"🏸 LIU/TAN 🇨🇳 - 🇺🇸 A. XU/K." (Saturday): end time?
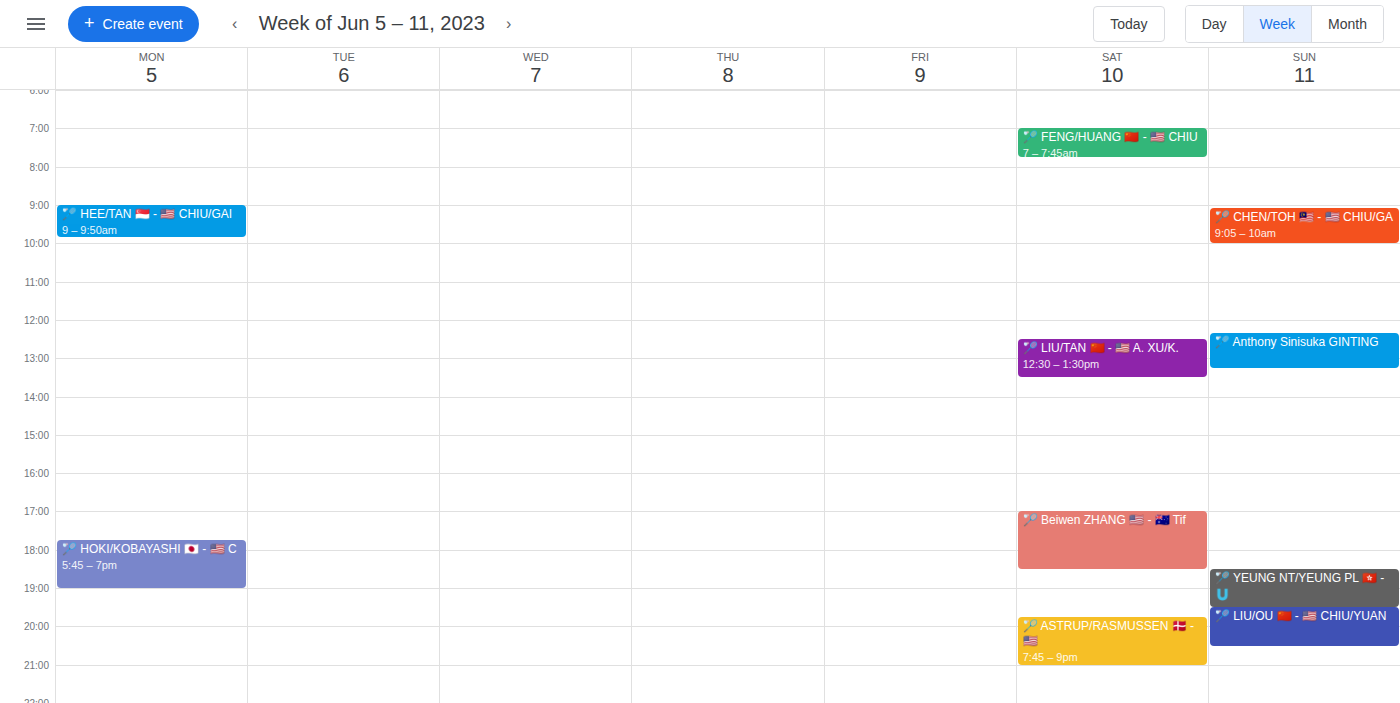
1:30 PM